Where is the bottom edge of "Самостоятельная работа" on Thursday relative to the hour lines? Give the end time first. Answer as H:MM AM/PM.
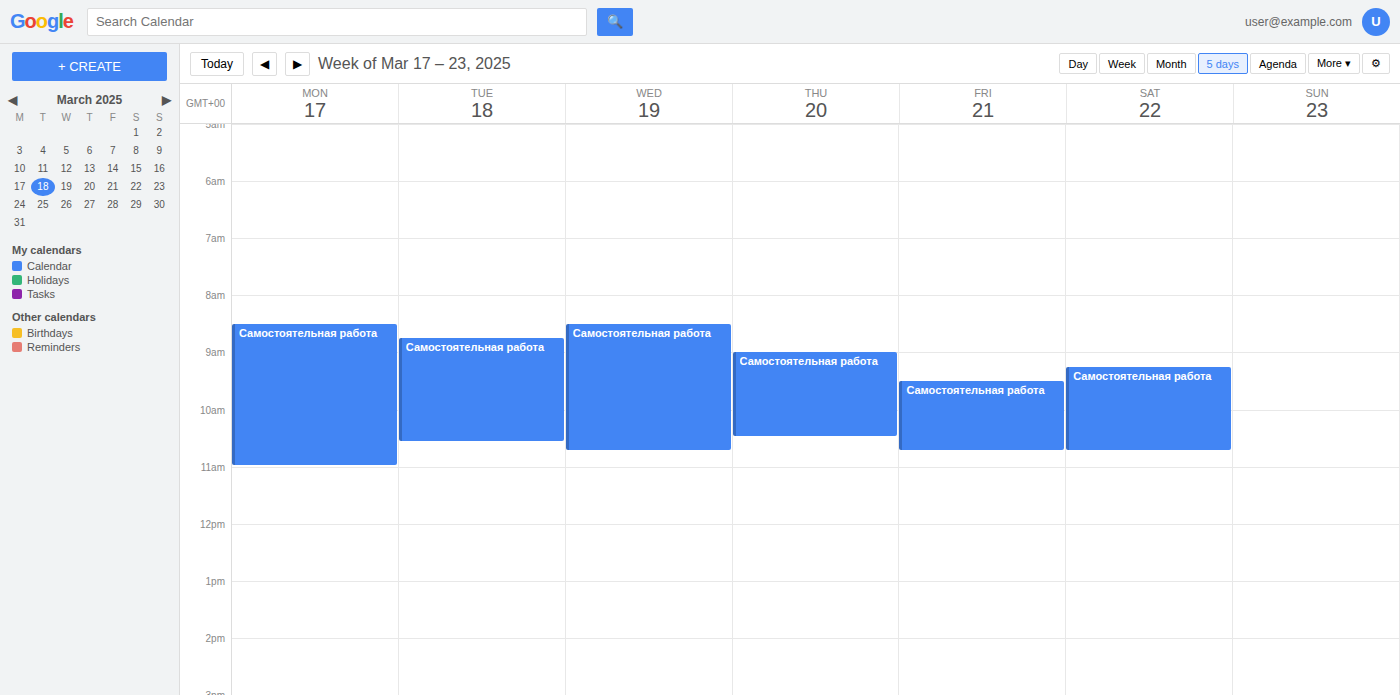
10:30 AM -- halfway between the 10 AM and 11 AM lines.